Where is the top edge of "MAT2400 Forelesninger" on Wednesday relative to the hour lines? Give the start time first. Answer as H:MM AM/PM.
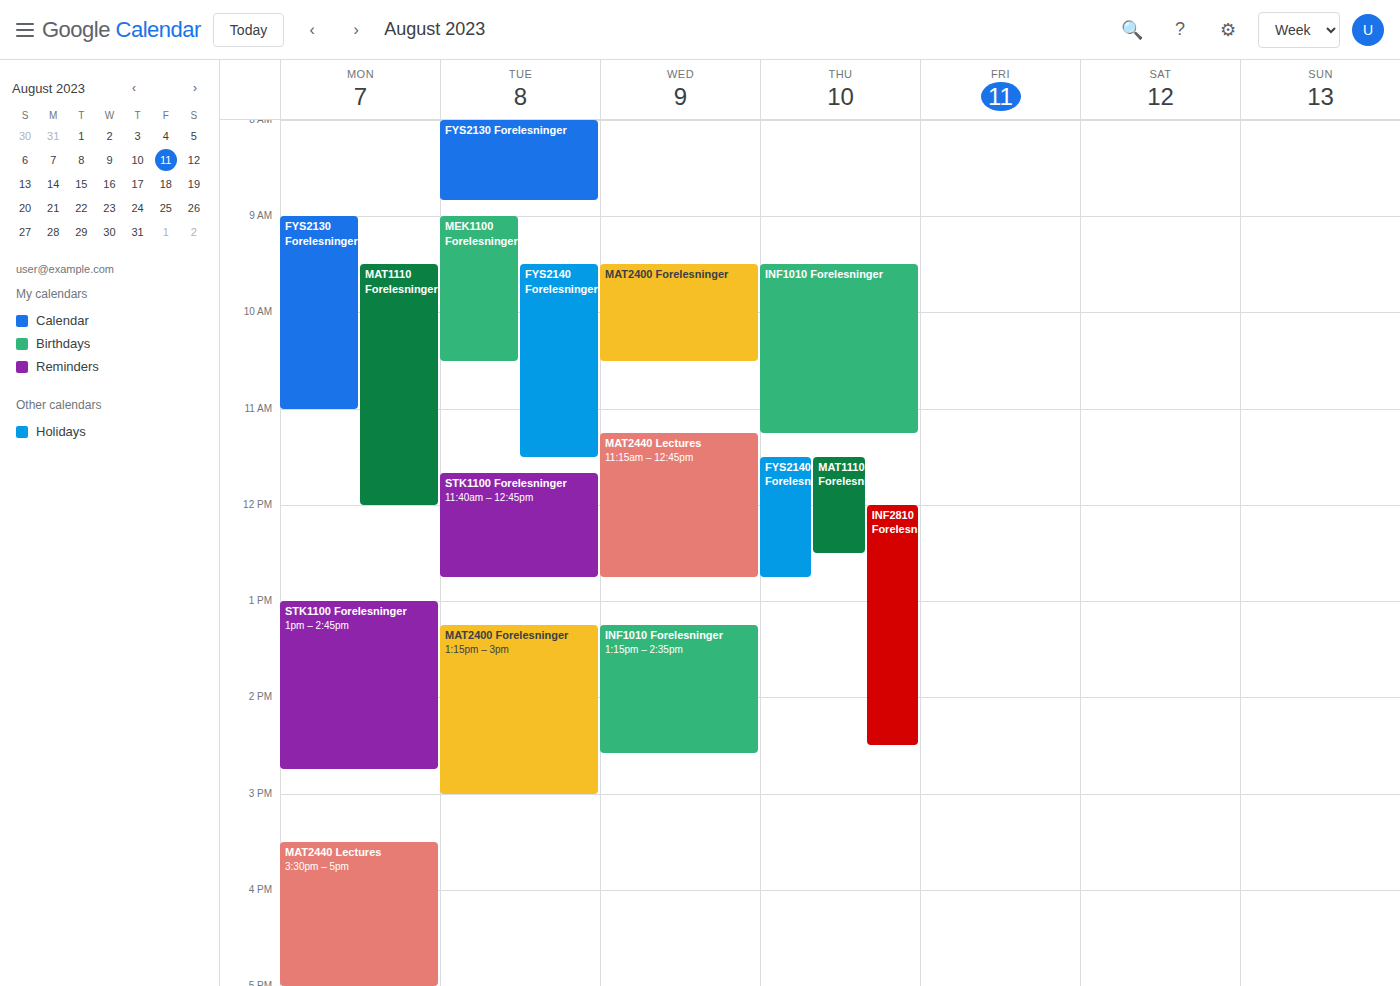
9:30 AM -- halfway between the 9 AM and 10 AM lines.